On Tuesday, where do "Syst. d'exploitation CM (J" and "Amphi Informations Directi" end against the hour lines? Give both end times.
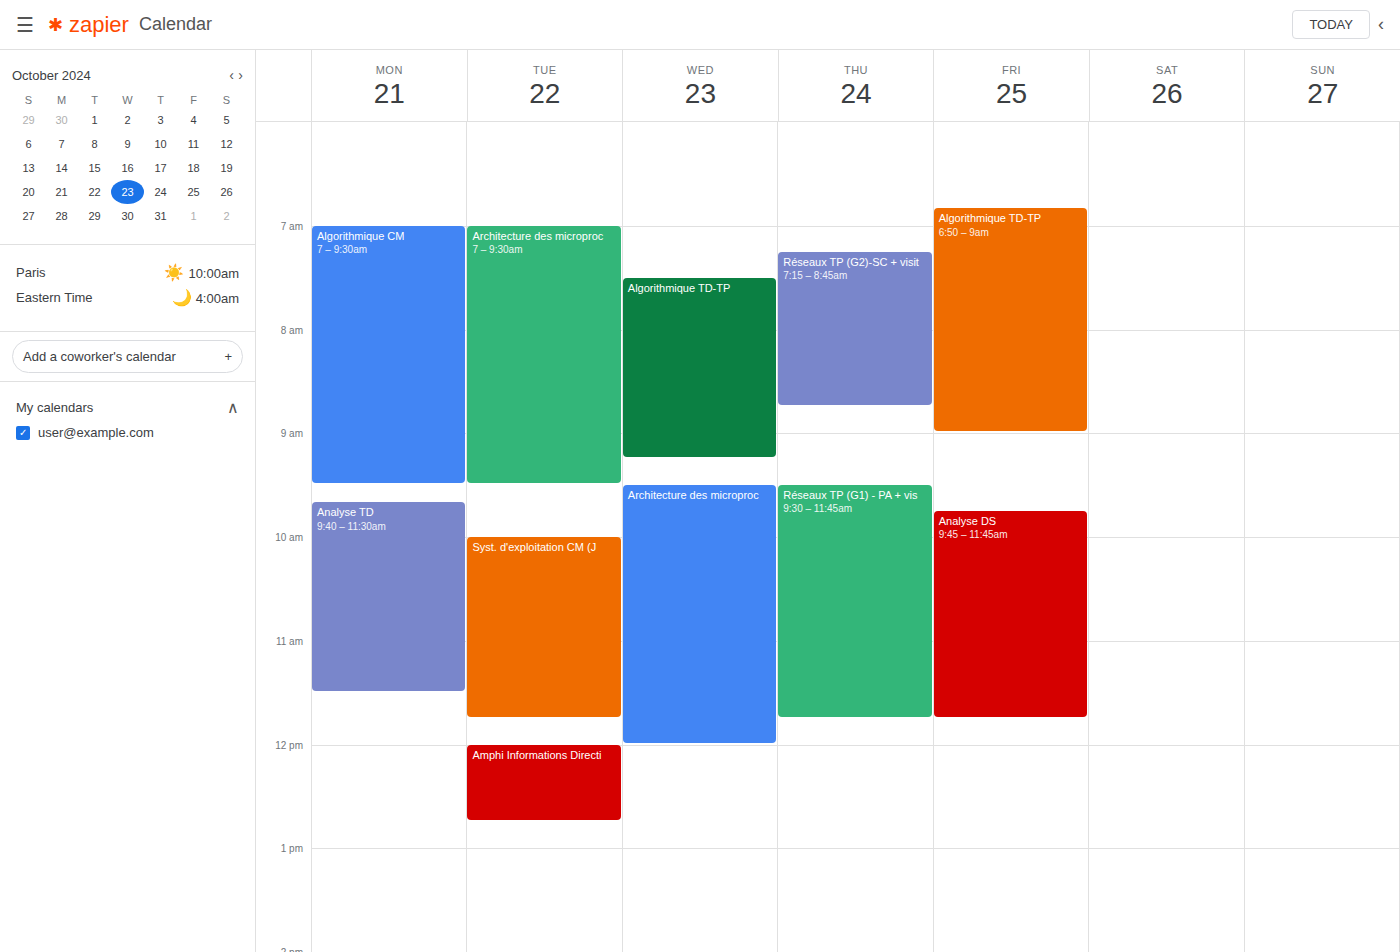
"Syst. d'exploitation CM (J": 11:45, neither: three quarters of the way from the 11:00 line to the 12:00 line. "Amphi Informations Directi": 12:45, neither: three quarters of the way from the 12:00 line to the 13:00 line.